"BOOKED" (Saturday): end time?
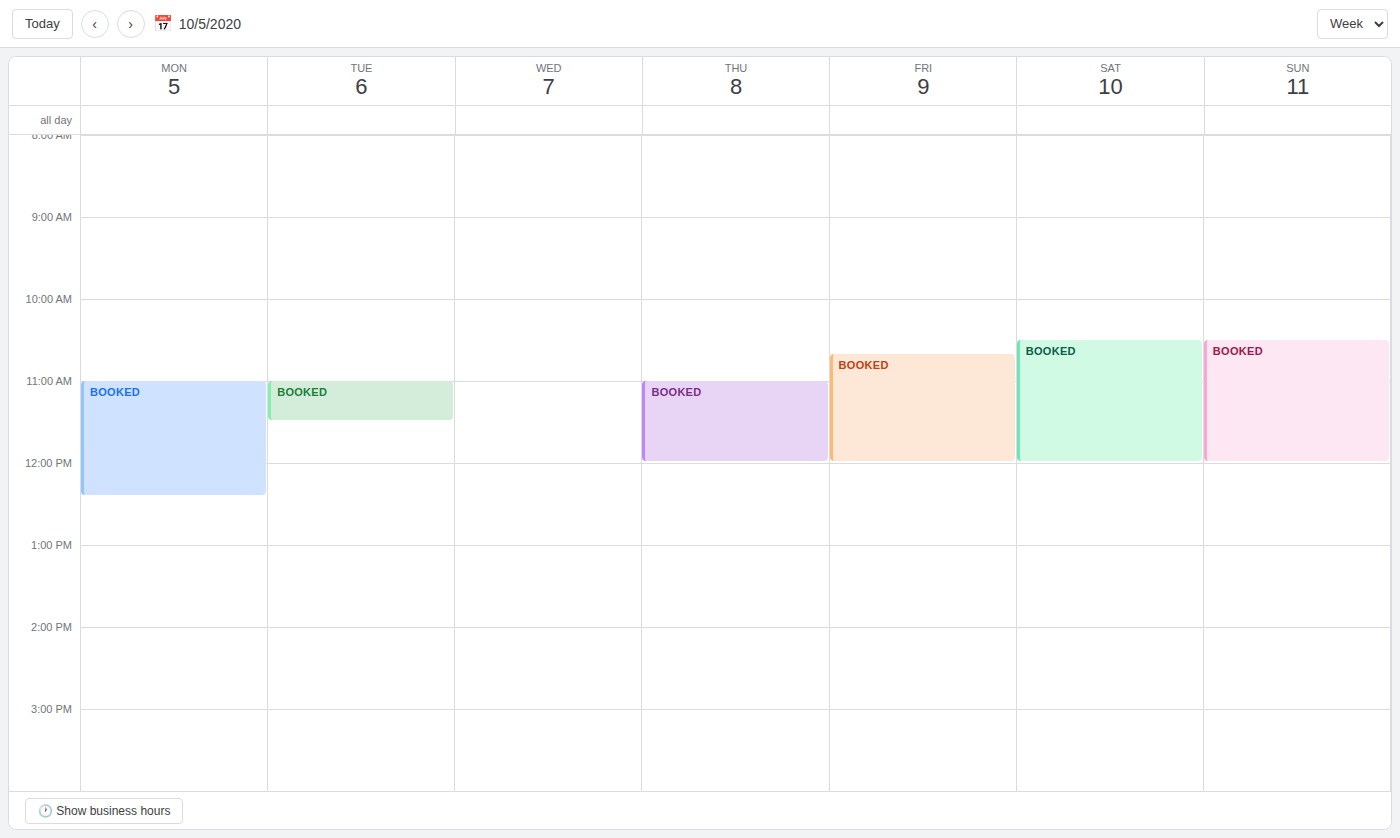
12:00 PM